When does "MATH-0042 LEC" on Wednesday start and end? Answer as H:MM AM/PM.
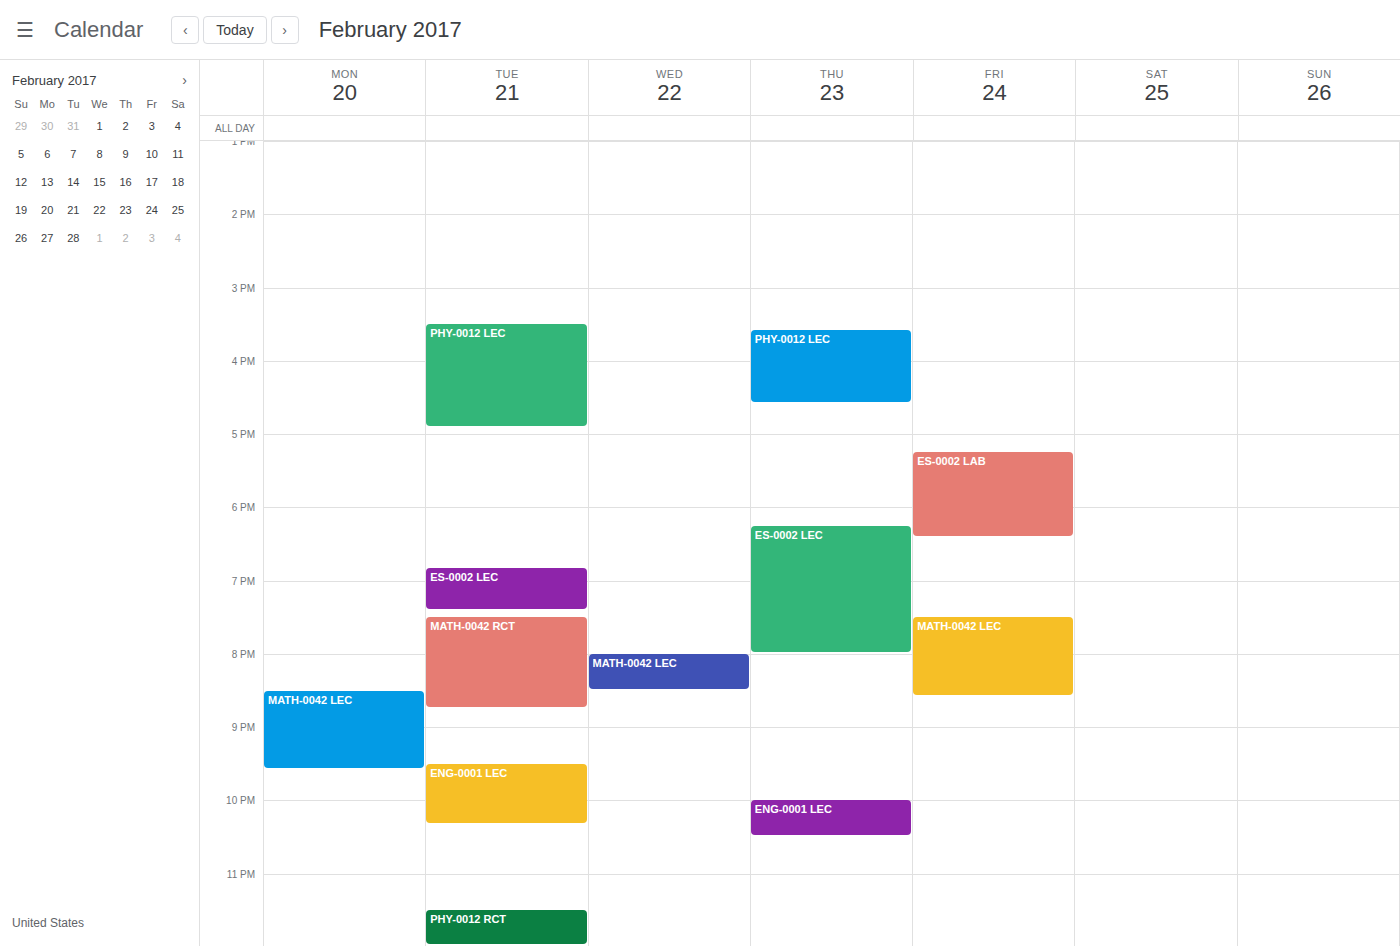
8:00 PM to 8:30 PM